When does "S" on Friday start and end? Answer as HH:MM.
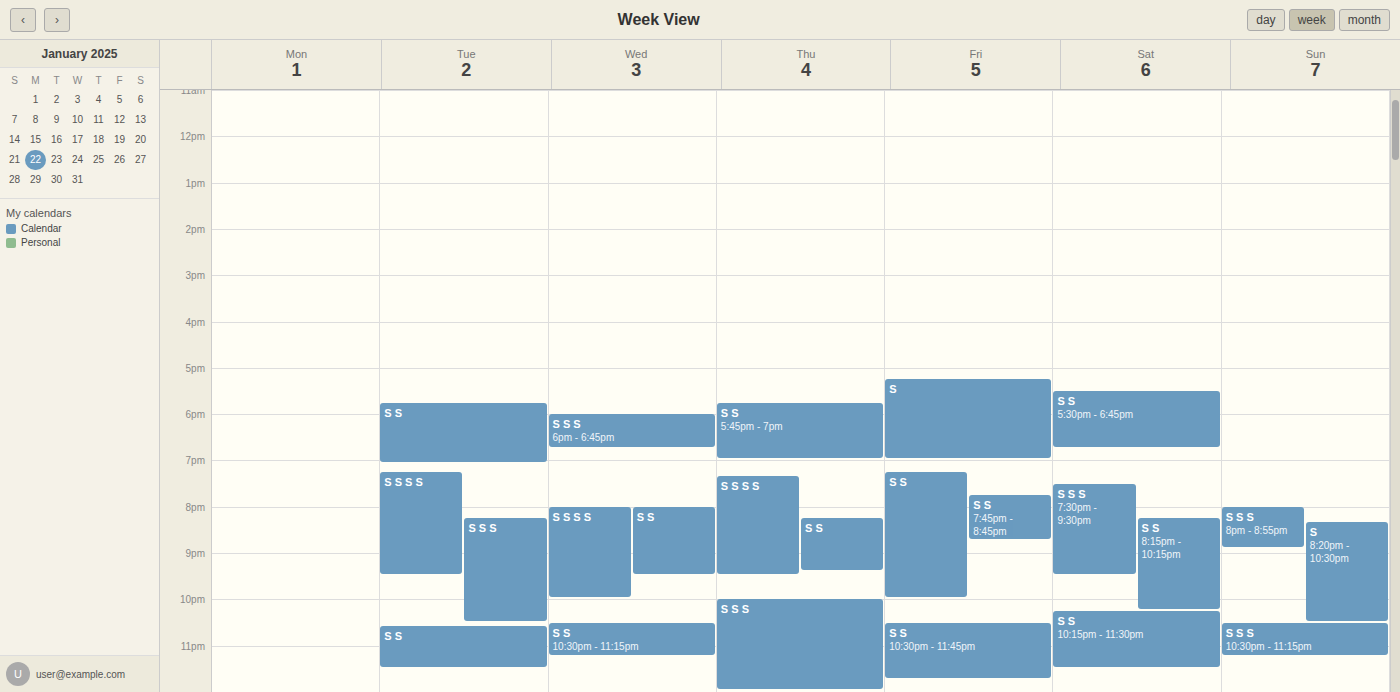
17:15 to 19:00